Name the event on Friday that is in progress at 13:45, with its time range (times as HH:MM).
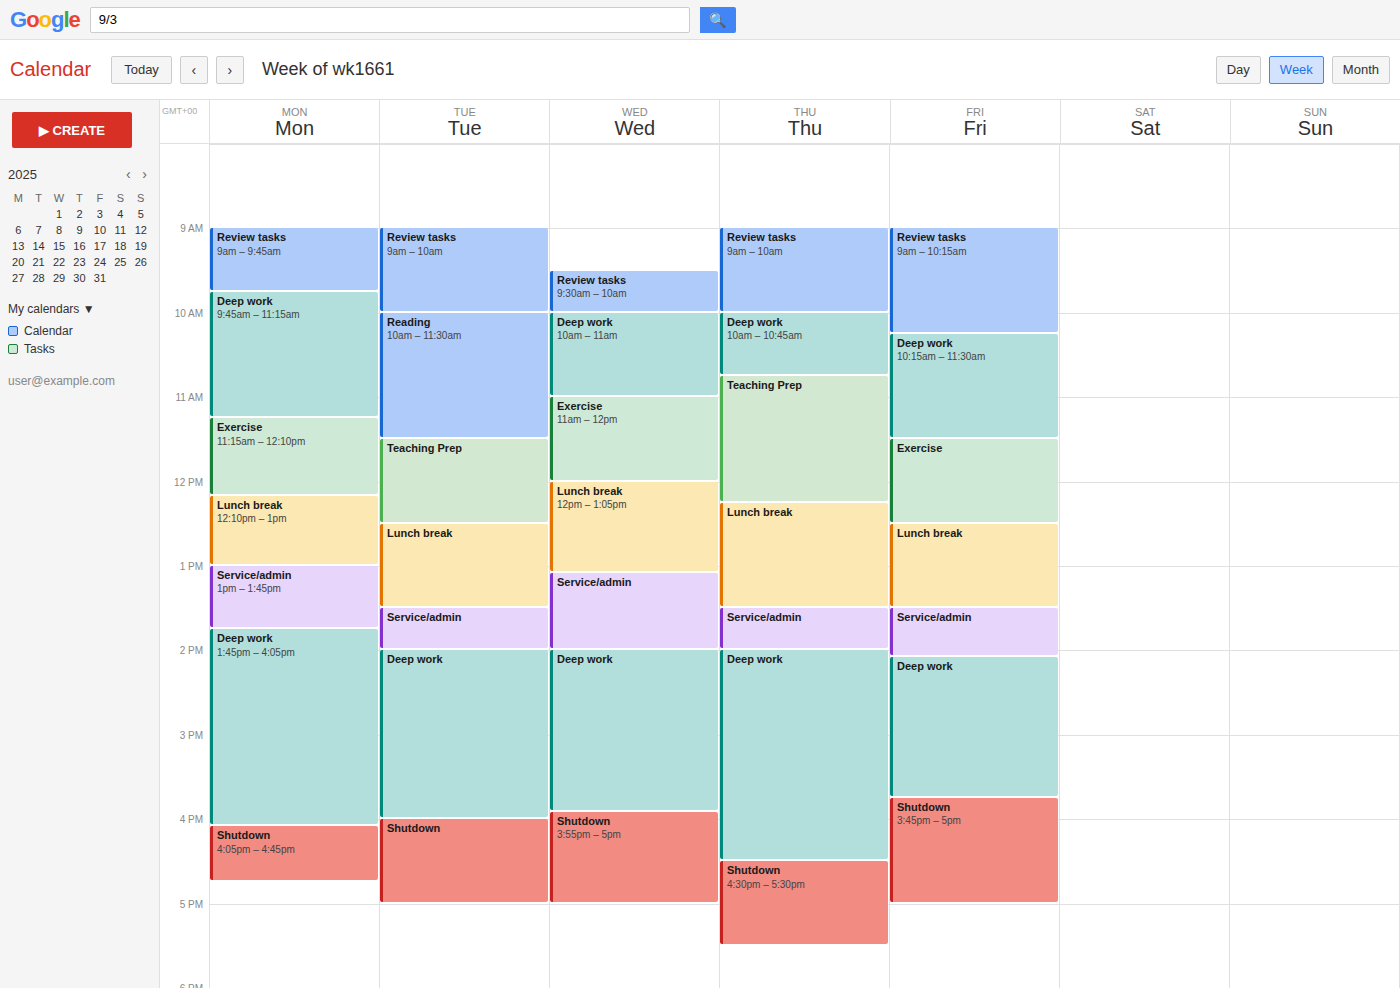
"Service/admin", 13:30 to 14:05